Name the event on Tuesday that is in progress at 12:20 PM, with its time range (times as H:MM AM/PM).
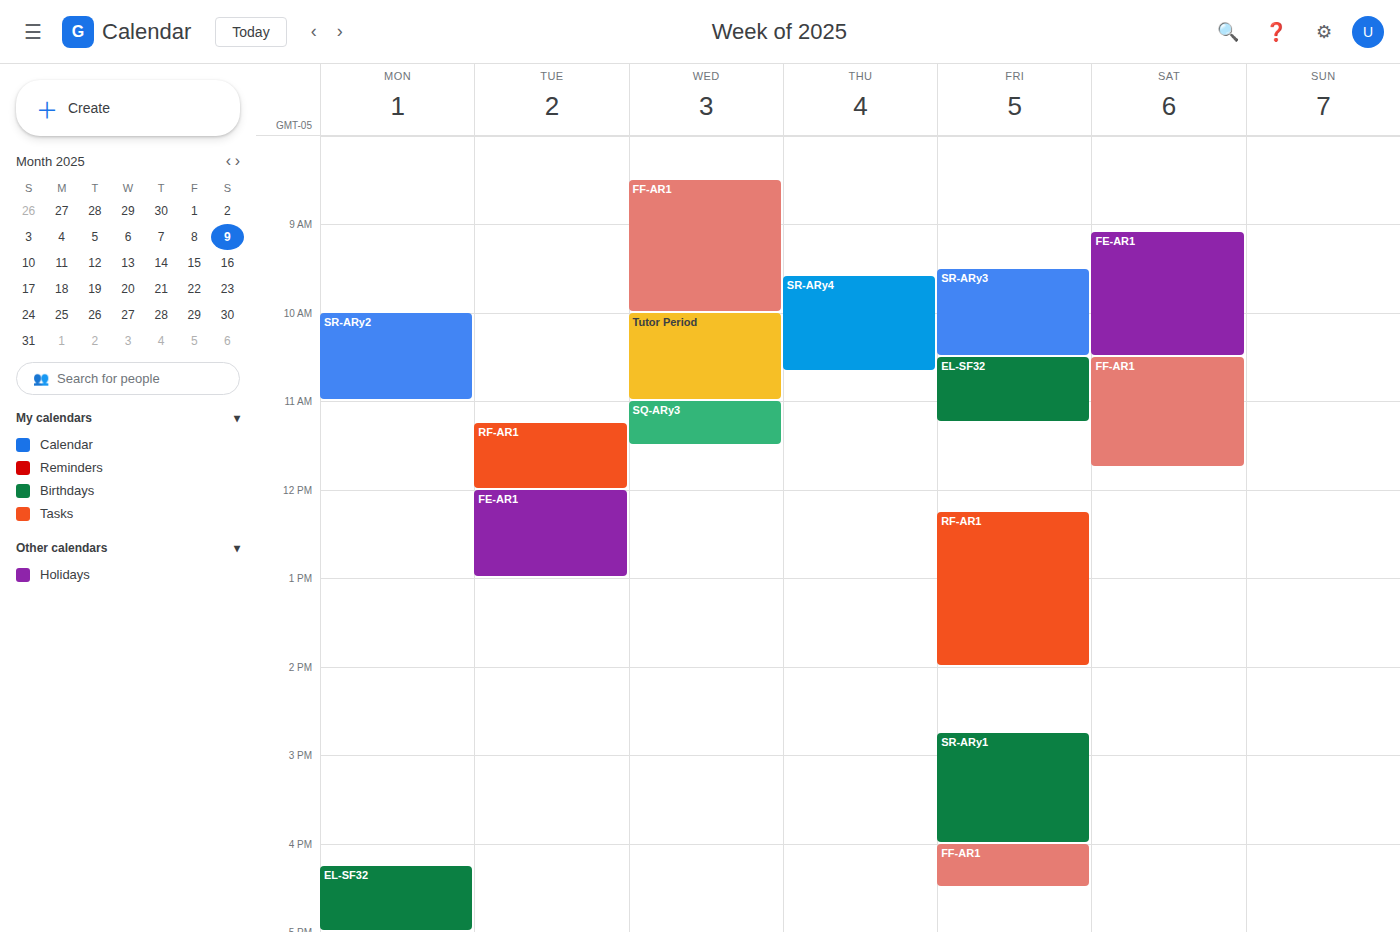
"FE-AR1", 12:00 PM to 1:00 PM